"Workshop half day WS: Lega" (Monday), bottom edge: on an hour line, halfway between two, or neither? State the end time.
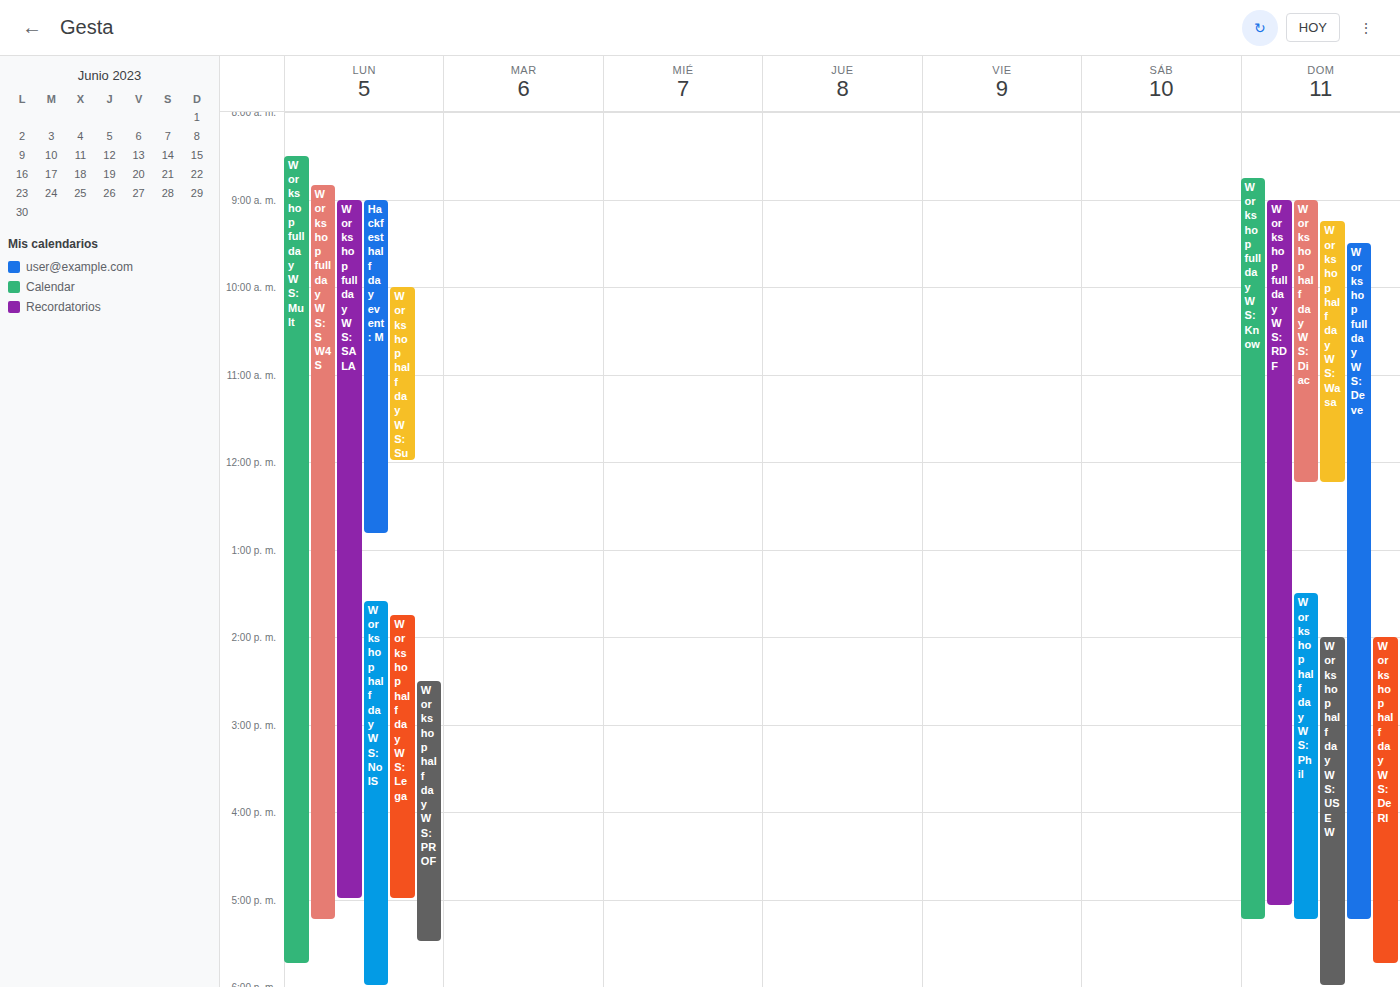
5:00 PM -- exactly on the 5 PM line.